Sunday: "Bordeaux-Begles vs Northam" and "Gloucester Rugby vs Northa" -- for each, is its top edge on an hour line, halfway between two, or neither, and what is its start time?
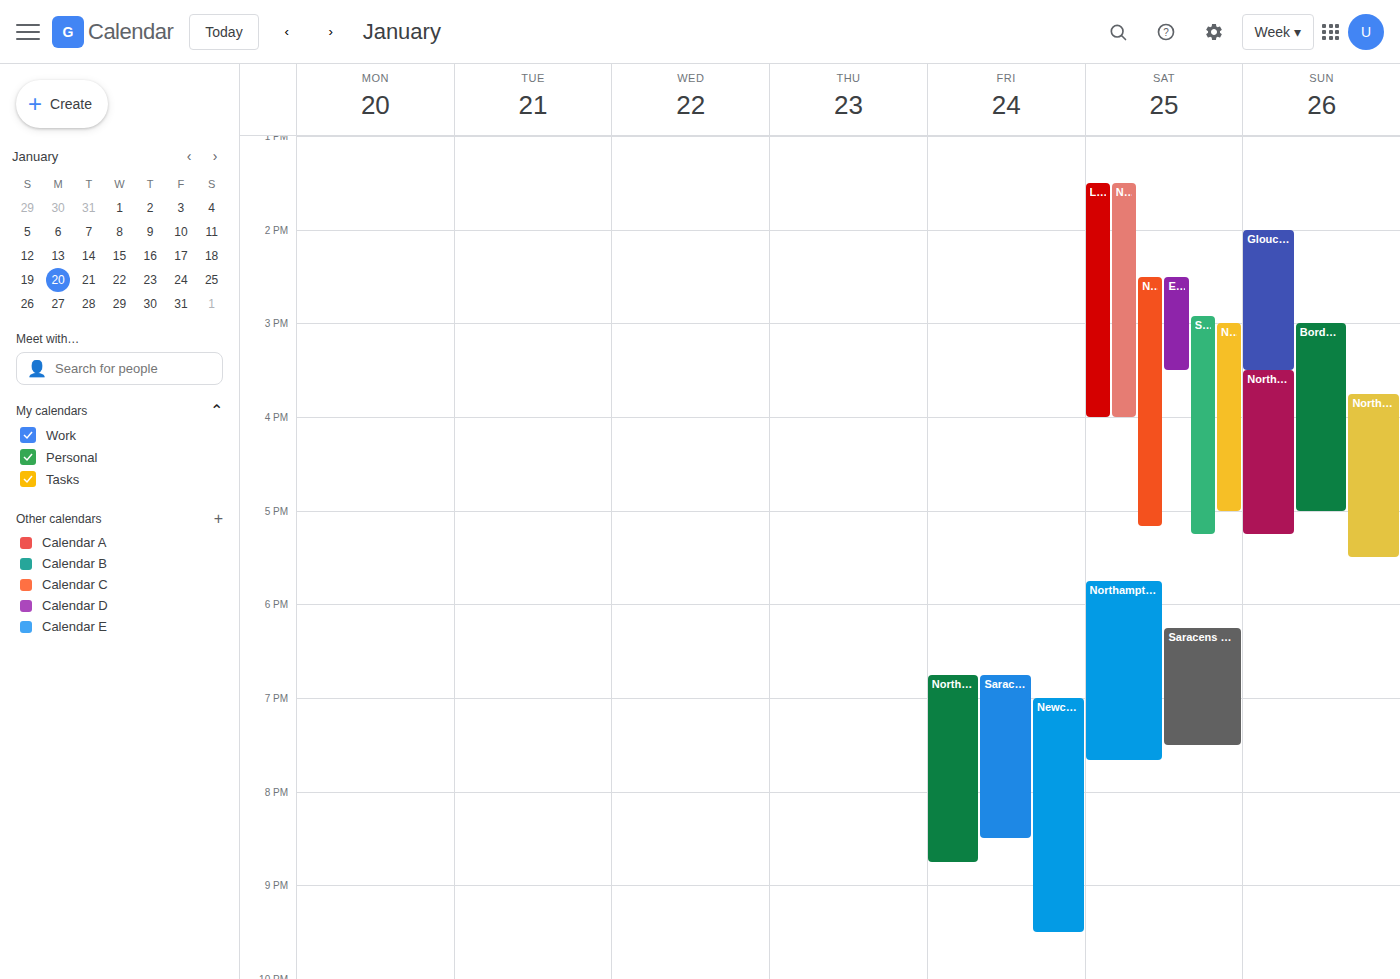
"Bordeaux-Begles vs Northam": 3:00 PM, exactly on the 3 PM line. "Gloucester Rugby vs Northa": 2:00 PM, exactly on the 2 PM line.